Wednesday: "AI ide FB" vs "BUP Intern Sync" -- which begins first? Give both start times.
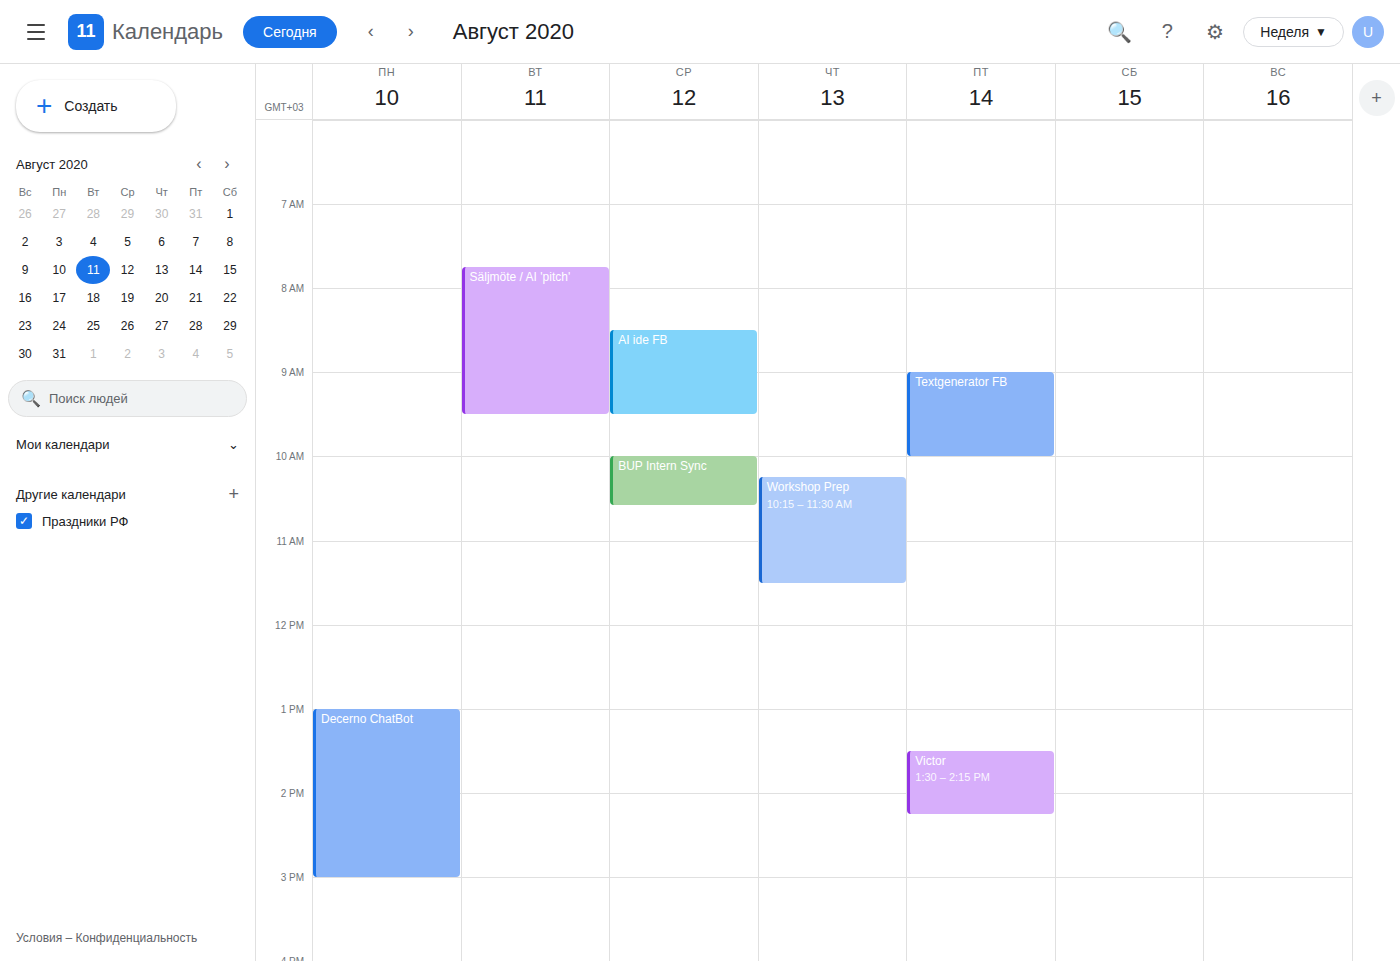
"AI ide FB" 8:30 AM; "BUP Intern Sync" 10:00 AM.